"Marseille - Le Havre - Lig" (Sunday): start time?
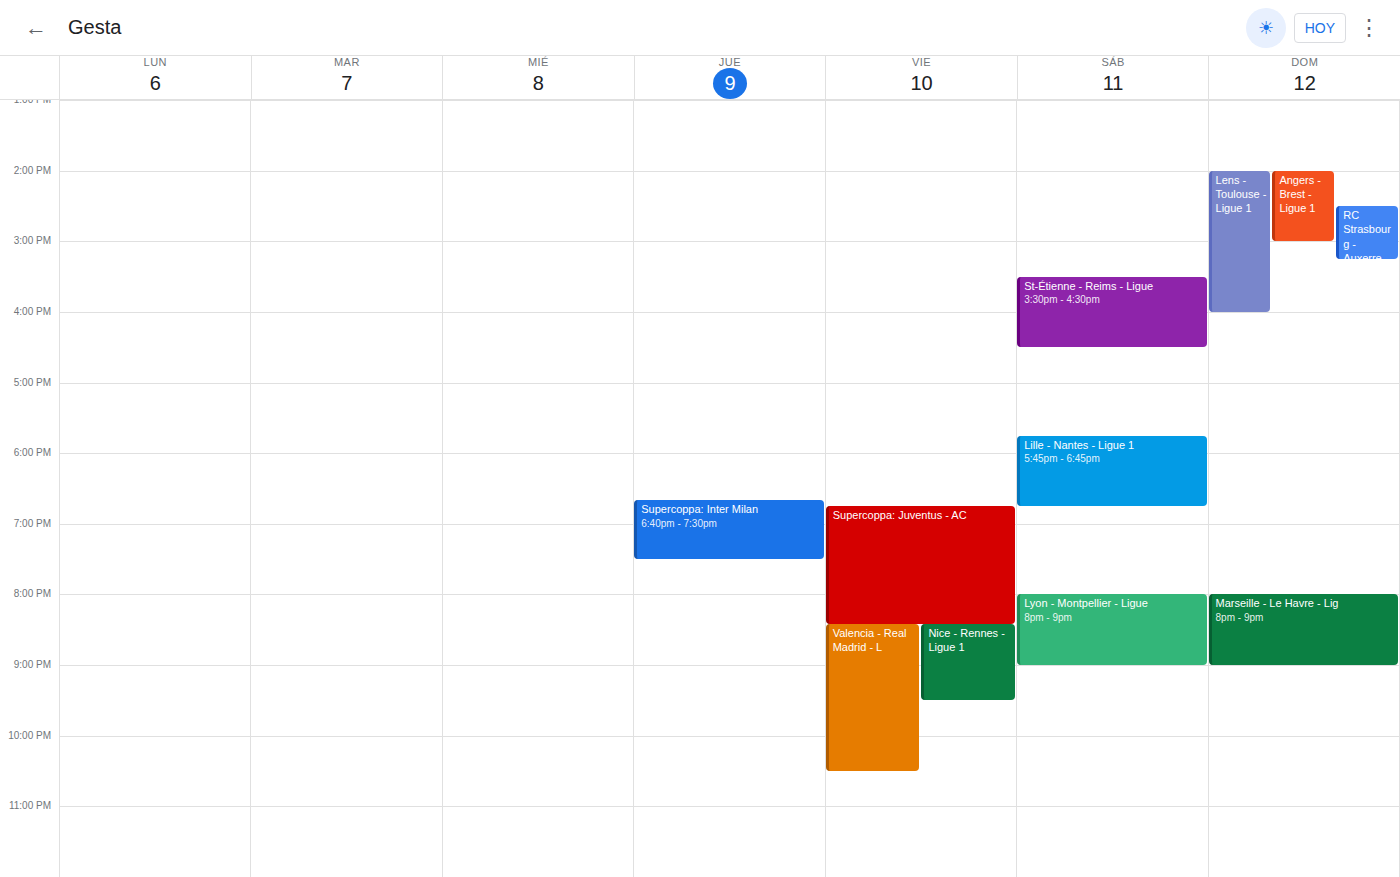
8:00 PM